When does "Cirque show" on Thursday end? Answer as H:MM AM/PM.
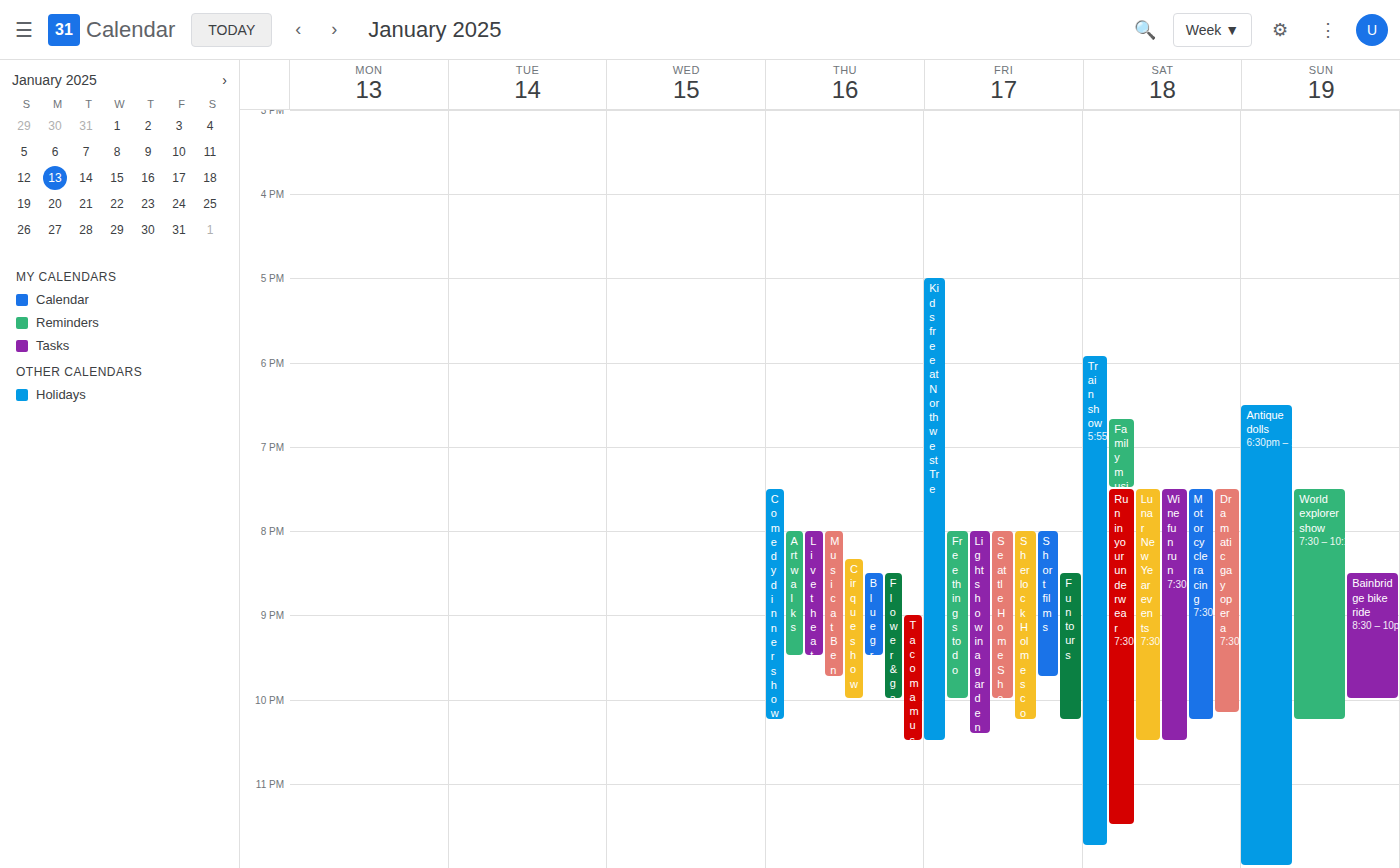
10:00 PM